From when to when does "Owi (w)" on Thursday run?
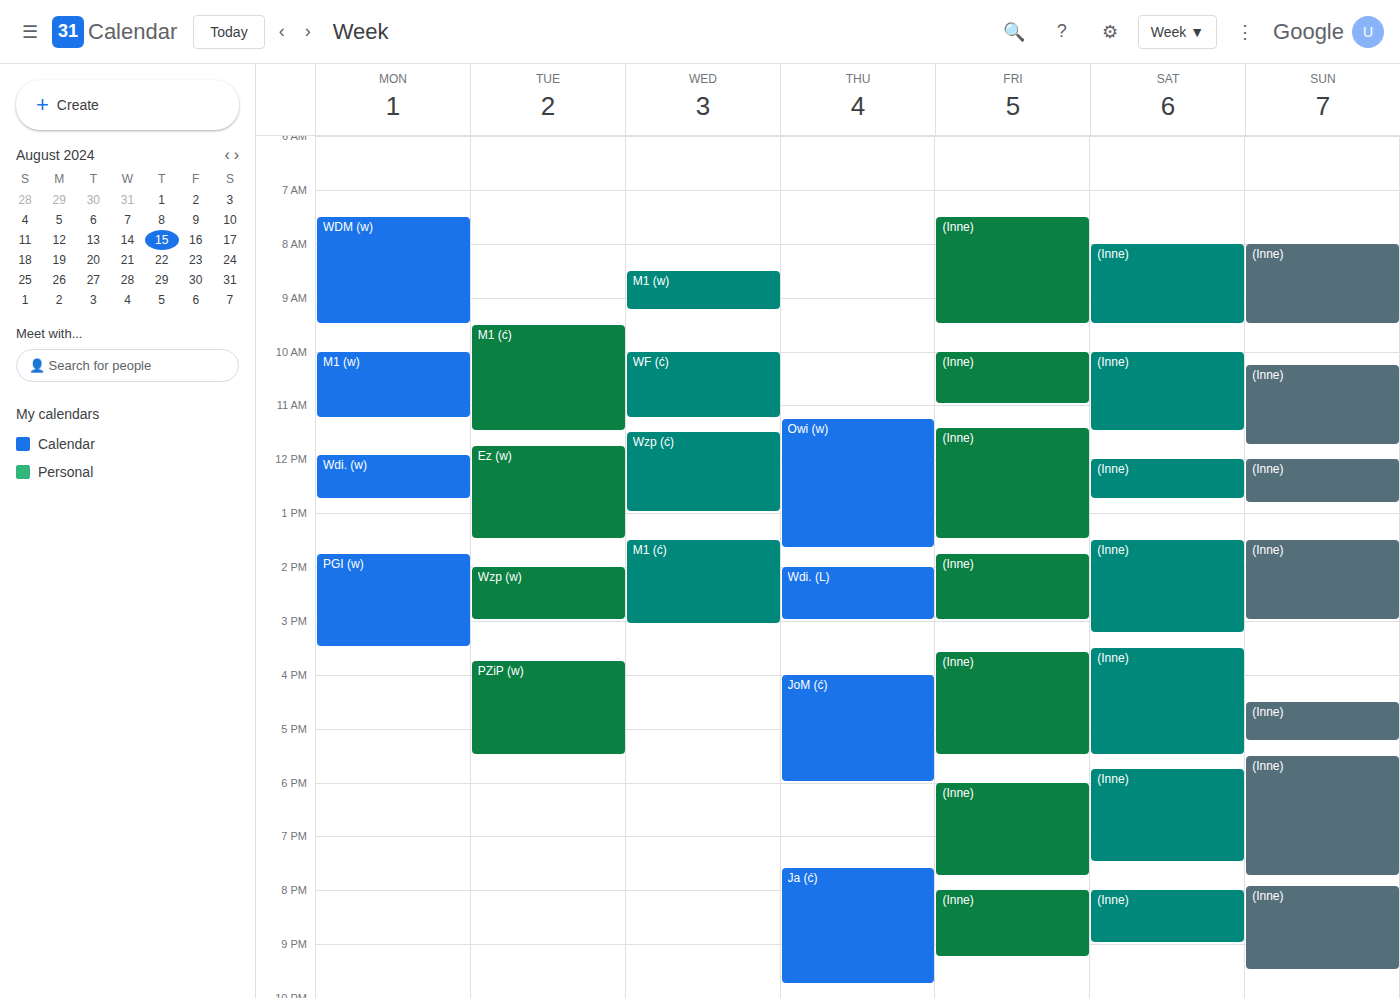
11:15 AM to 1:40 PM